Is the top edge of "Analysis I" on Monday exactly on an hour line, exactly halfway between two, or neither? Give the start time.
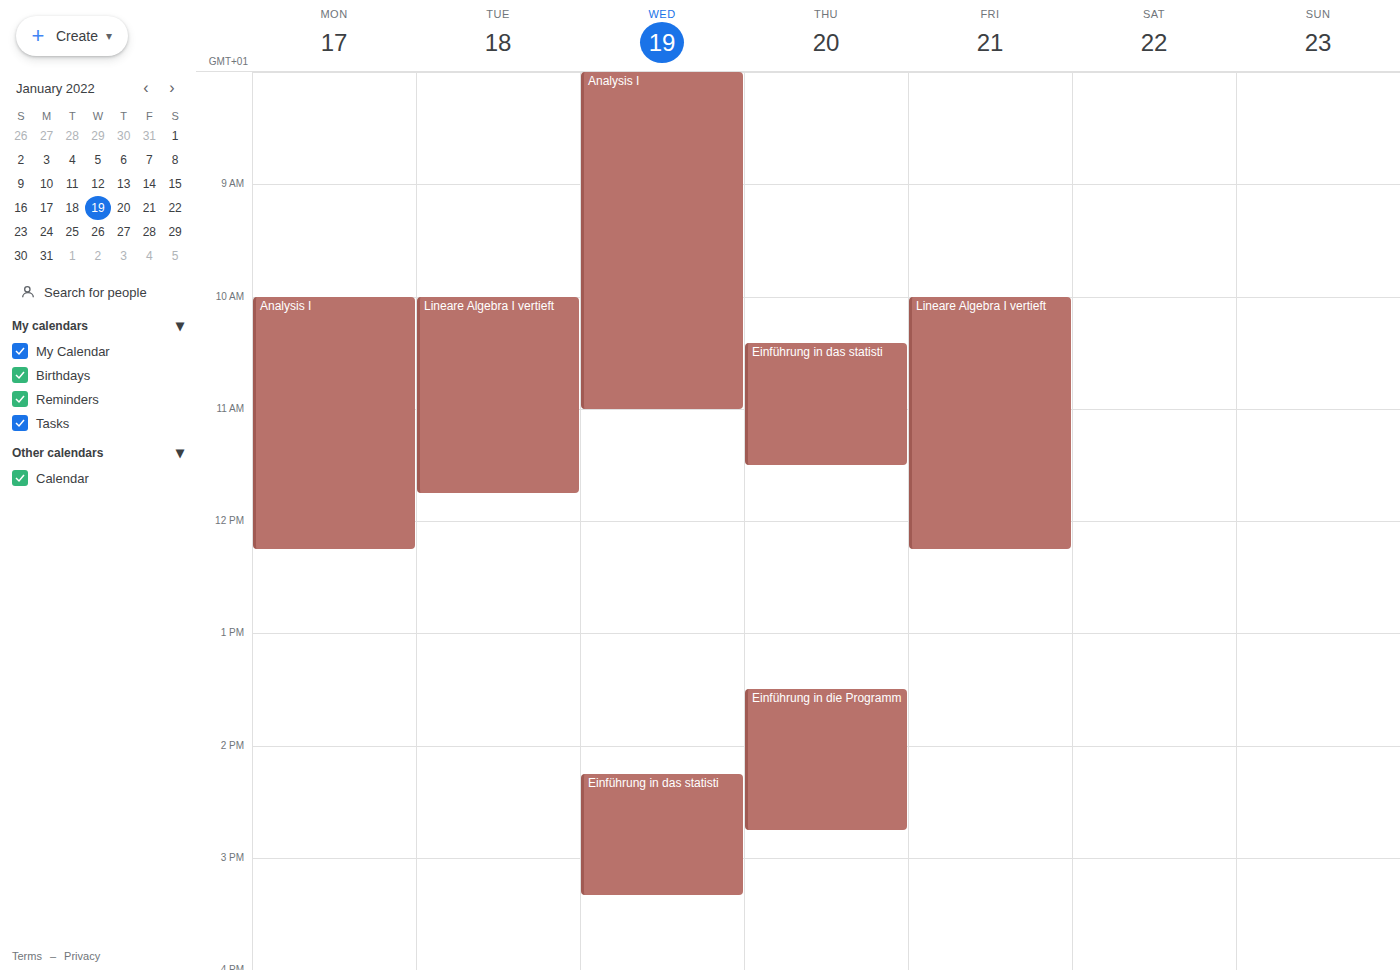
10:00 AM -- exactly on the 10 AM line.